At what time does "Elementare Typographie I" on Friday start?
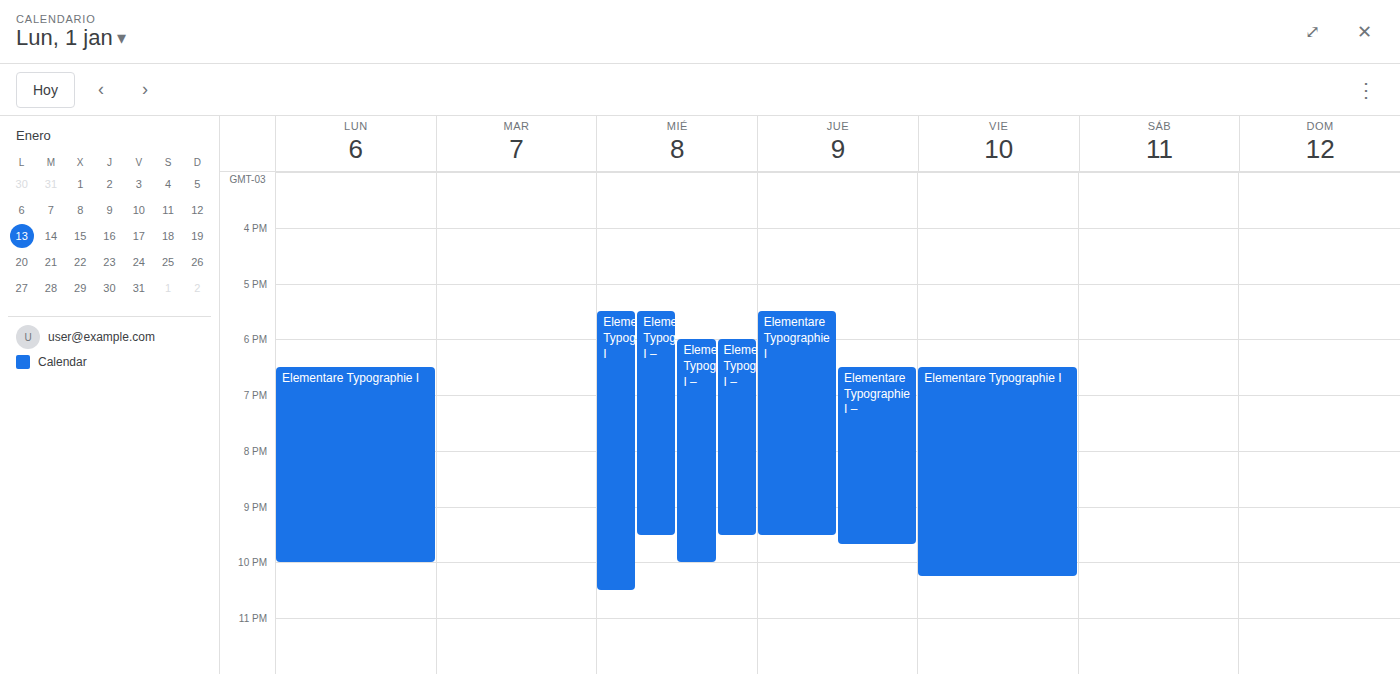
6:30 PM